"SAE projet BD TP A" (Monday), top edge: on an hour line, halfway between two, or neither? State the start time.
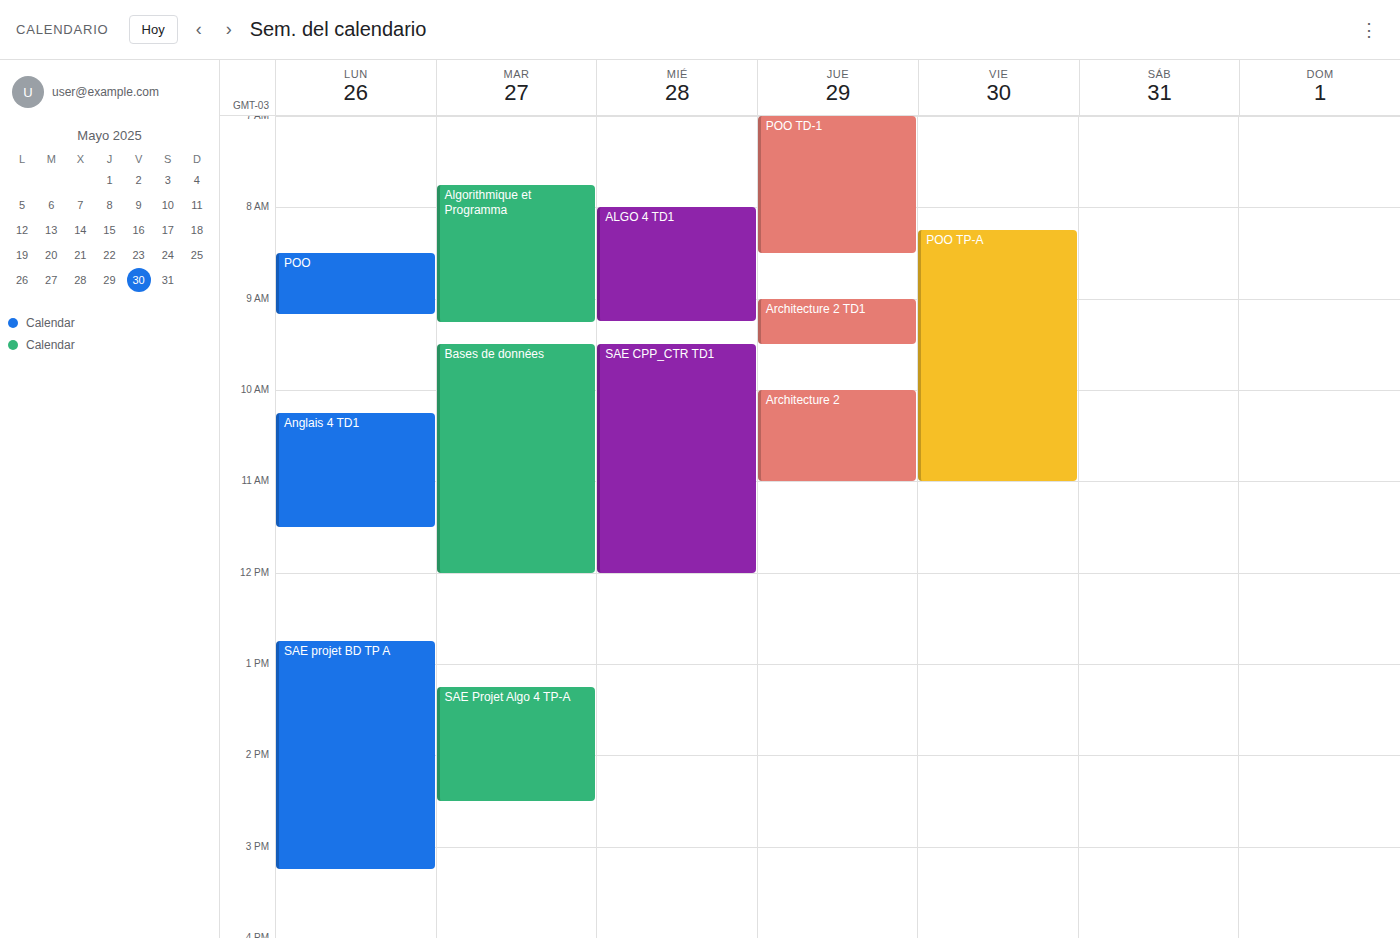
12:45 PM -- neither: three quarters of the way from the 12 PM line to the 1 PM line.